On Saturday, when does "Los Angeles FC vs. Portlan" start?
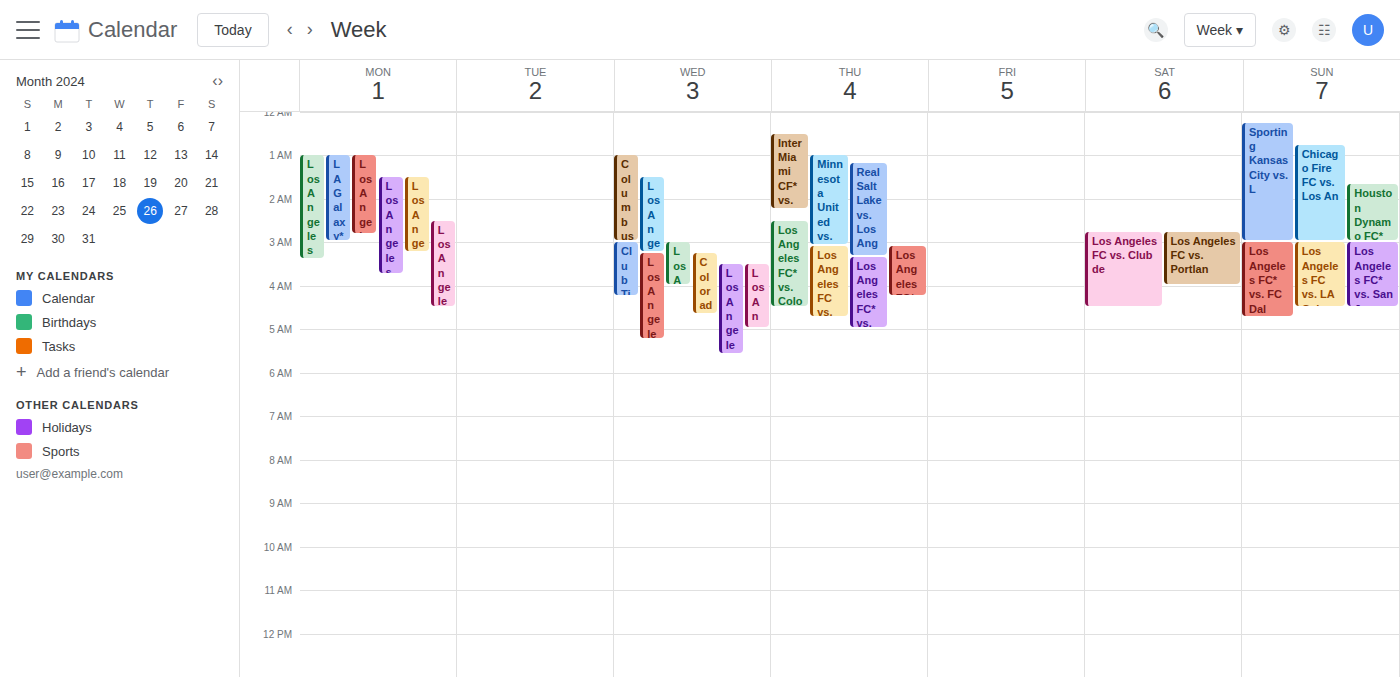
2:45 AM